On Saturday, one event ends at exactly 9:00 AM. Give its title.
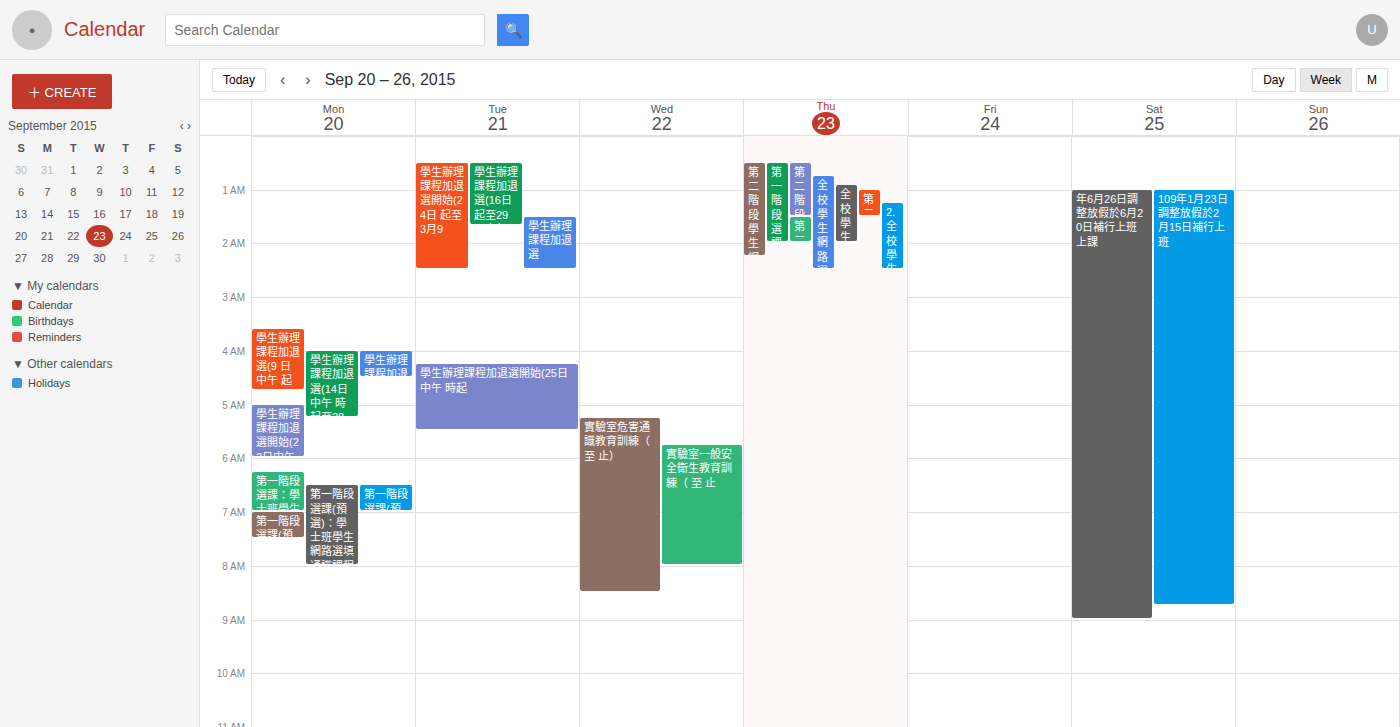
"年6月26日調整放假於6月20日補行上班上課"